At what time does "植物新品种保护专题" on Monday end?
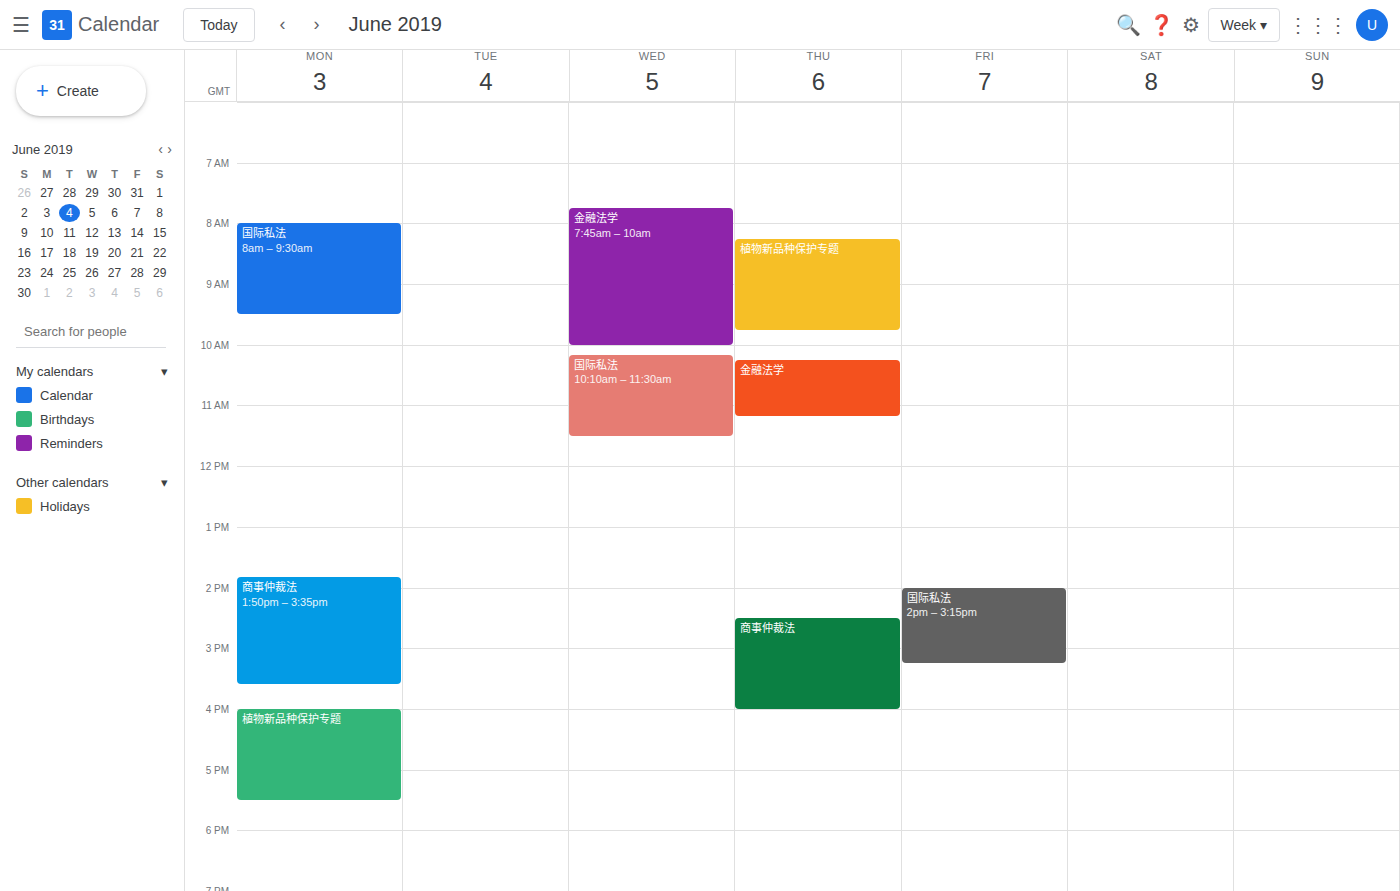
5:30 PM